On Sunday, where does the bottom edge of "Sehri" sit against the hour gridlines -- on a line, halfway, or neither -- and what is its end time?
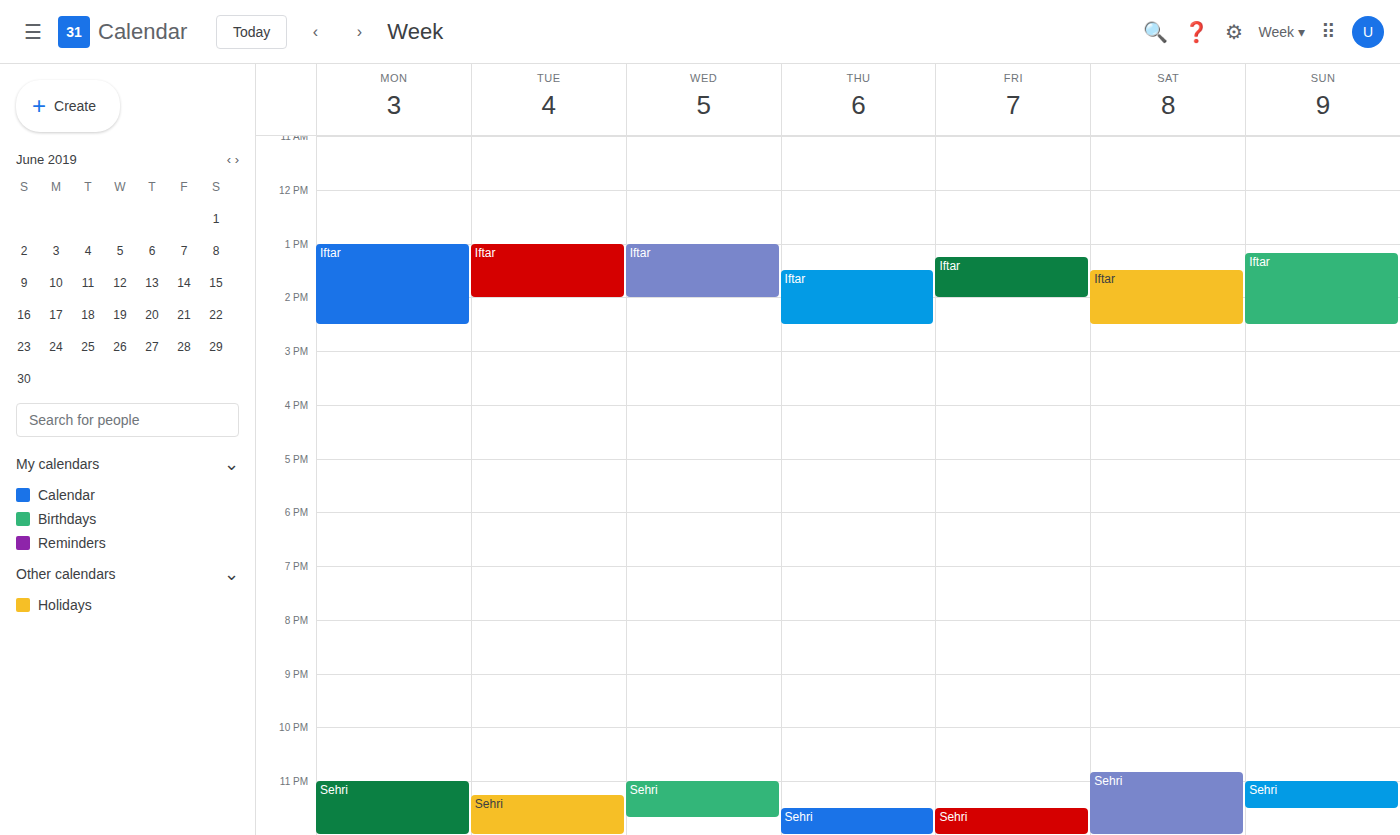
23:30 -- halfway between the 23:00 and 24:00 lines.